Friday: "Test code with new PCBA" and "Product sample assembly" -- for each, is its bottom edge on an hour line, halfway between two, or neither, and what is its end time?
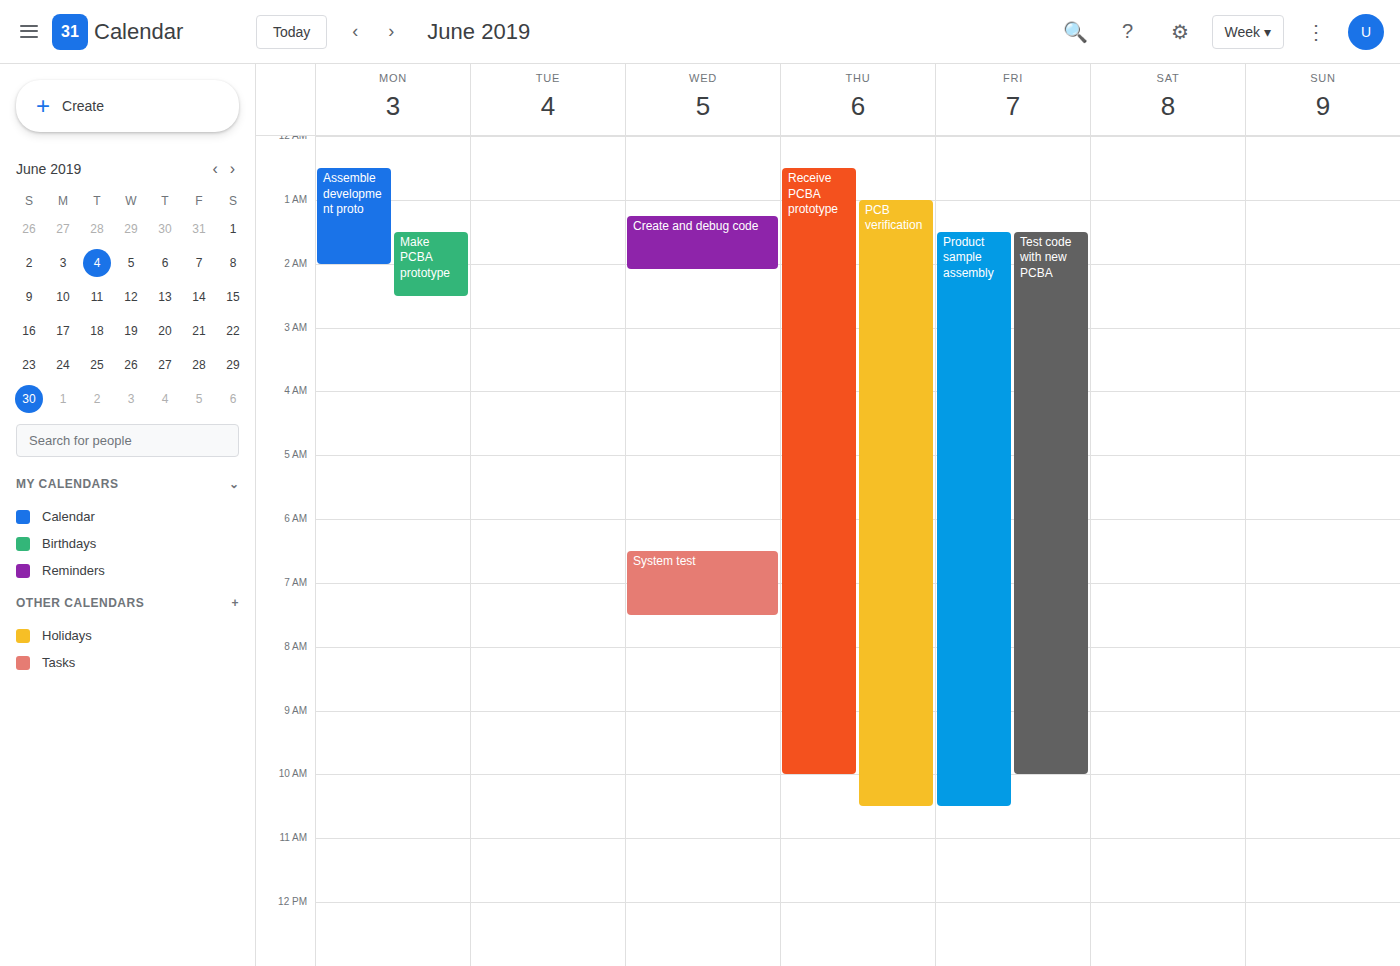
"Test code with new PCBA": 10:00 AM, exactly on the 10 AM line. "Product sample assembly": 10:30 AM, halfway between the 10 AM and 11 AM lines.